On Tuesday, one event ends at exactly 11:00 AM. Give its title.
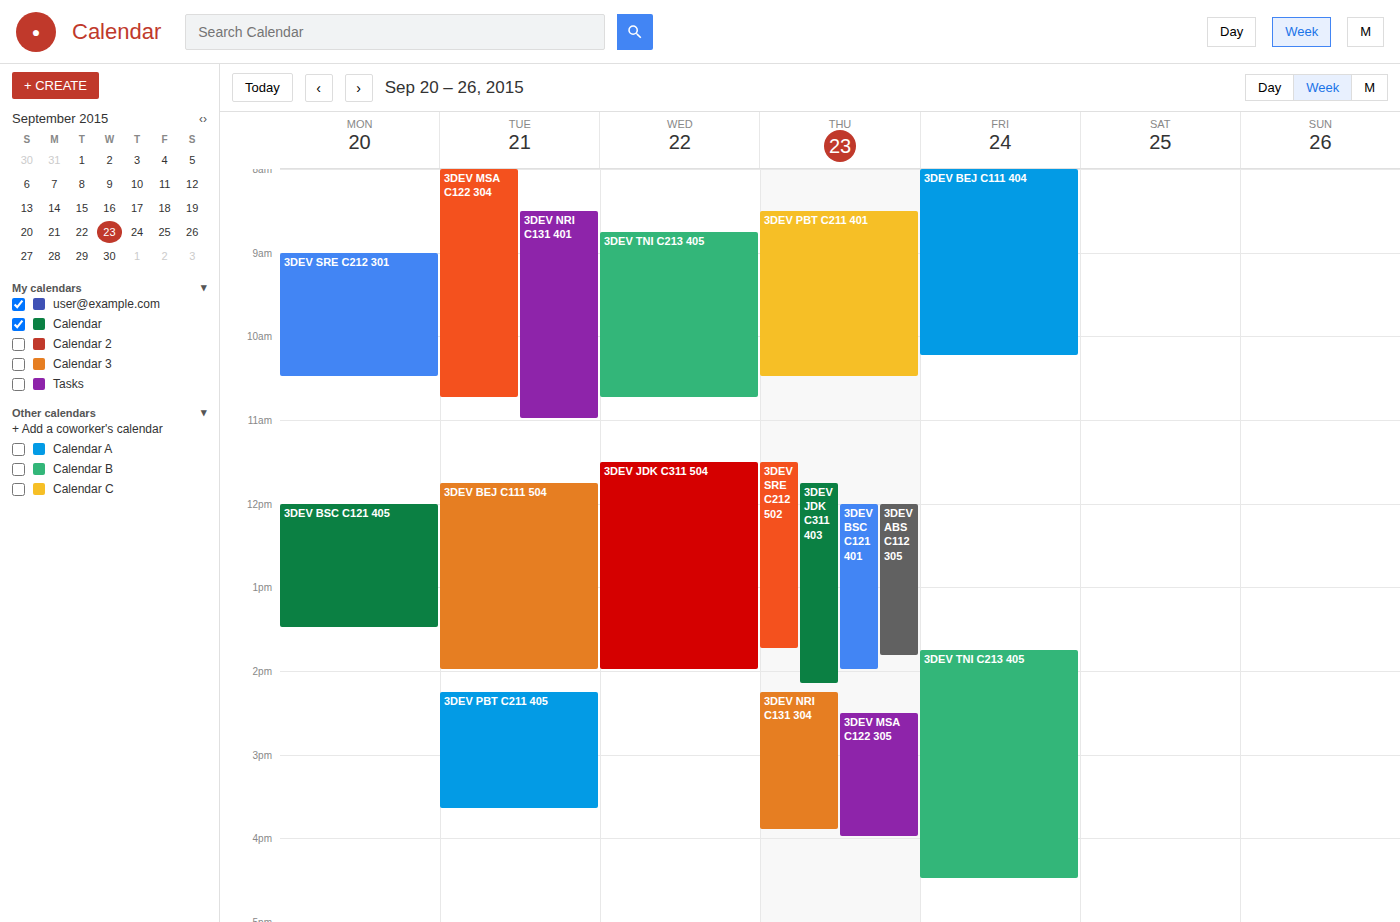
"3DEV NRI C131 401"